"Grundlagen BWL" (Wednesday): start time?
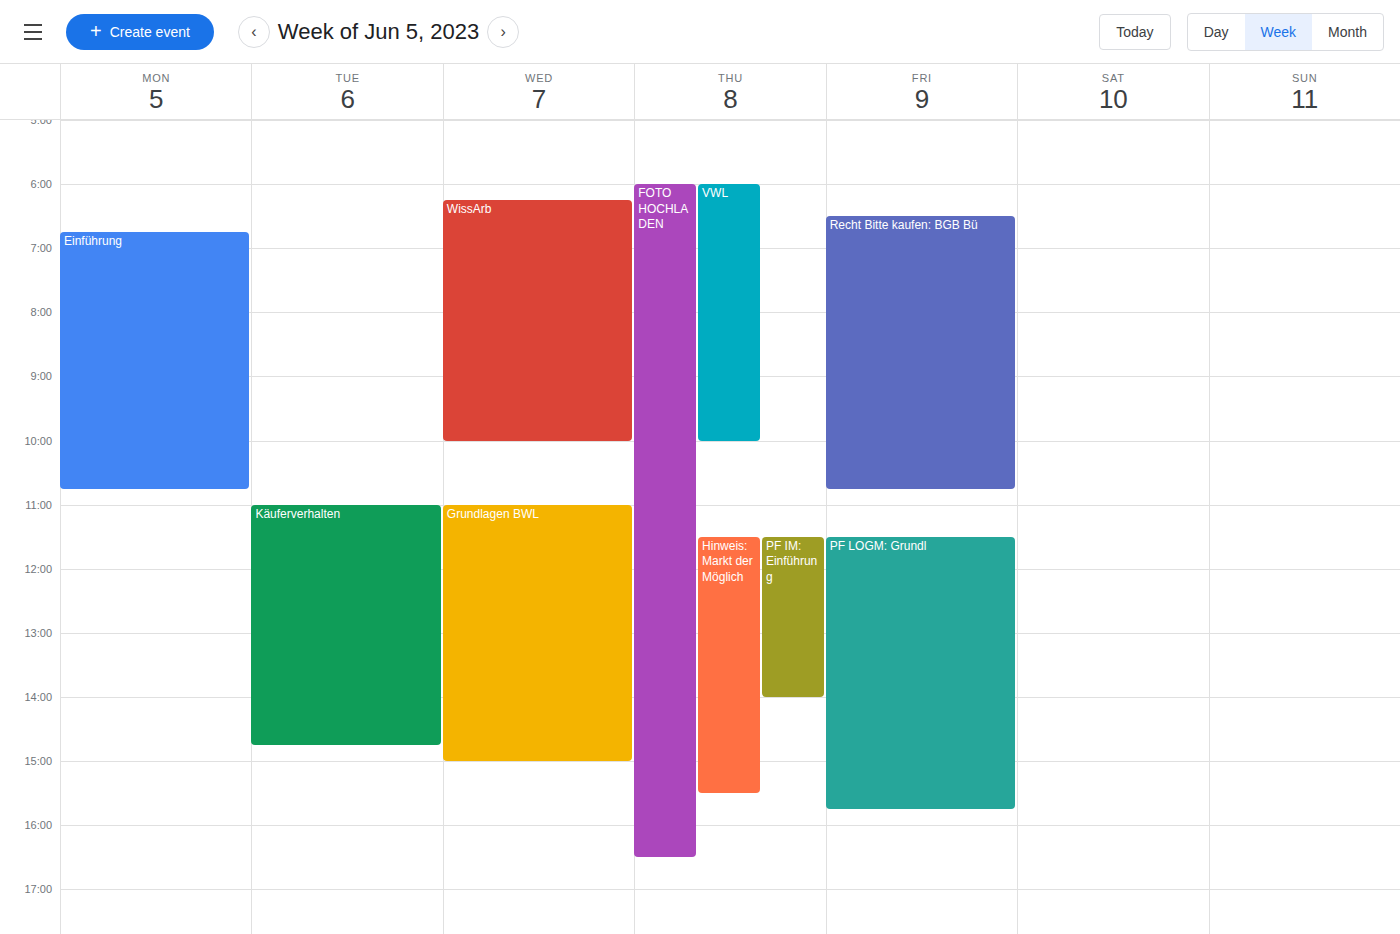
11:00 AM